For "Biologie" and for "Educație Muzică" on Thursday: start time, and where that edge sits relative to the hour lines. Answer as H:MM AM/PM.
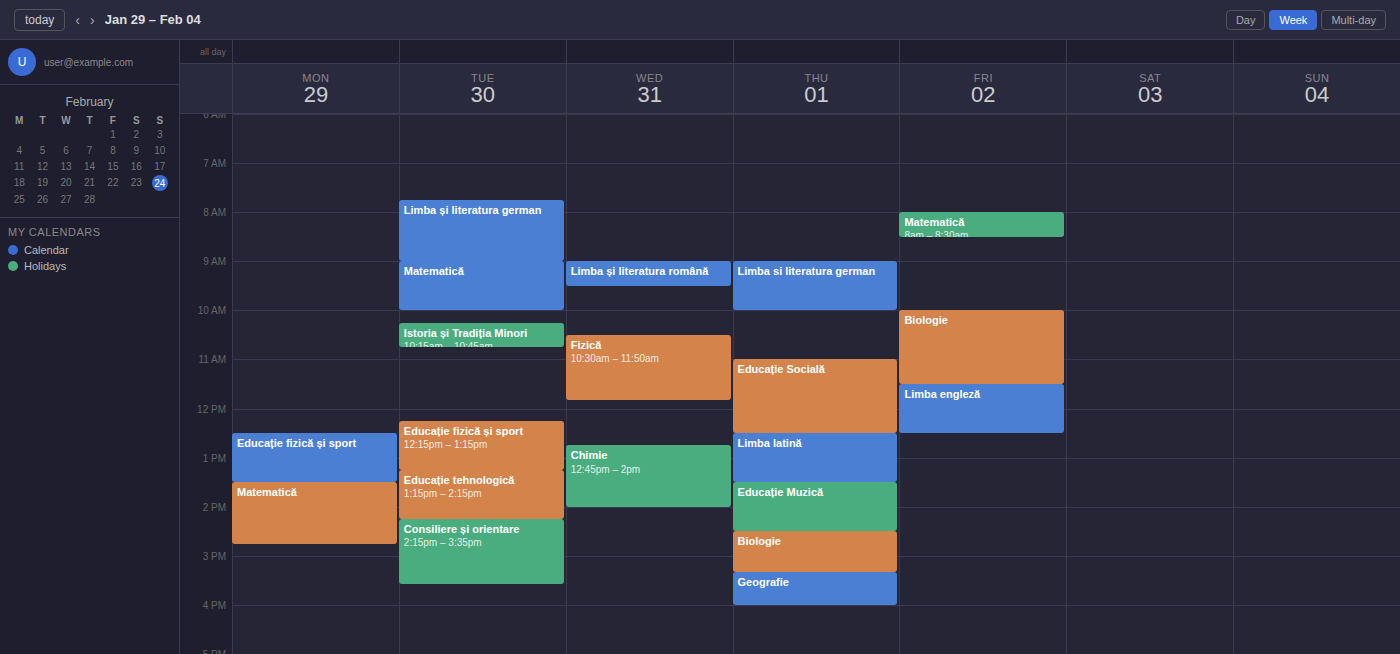
"Biologie": 2:30 PM, halfway between the 2 PM and 3 PM lines. "Educație Muzică": 1:30 PM, halfway between the 1 PM and 2 PM lines.